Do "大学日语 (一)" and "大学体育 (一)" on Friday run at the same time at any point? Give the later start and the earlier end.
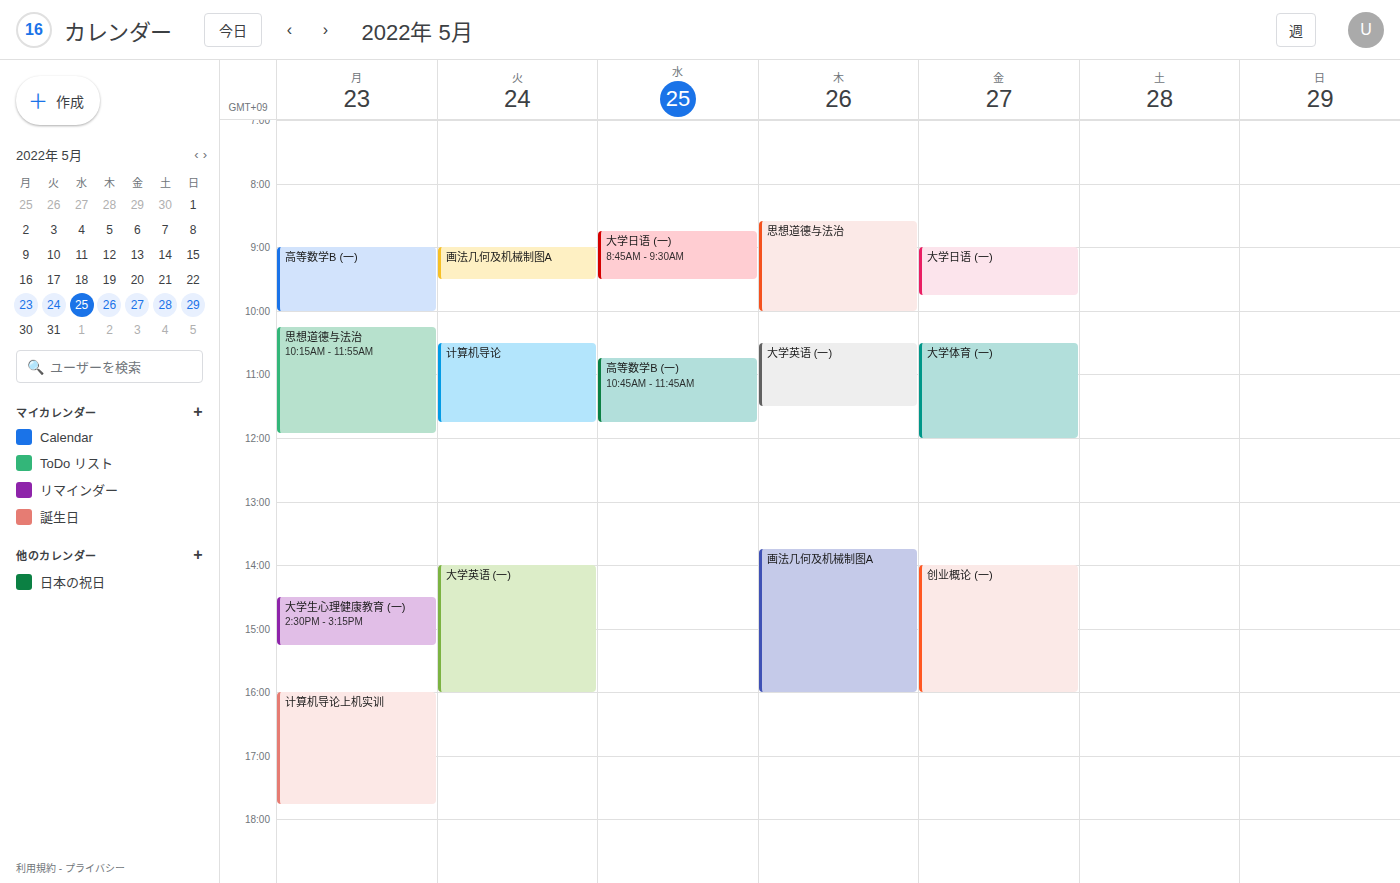
"大学日语 (一)" ends at 9:45 AM and "大学体育 (一)" starts at 10:30 AM -- no overlap.